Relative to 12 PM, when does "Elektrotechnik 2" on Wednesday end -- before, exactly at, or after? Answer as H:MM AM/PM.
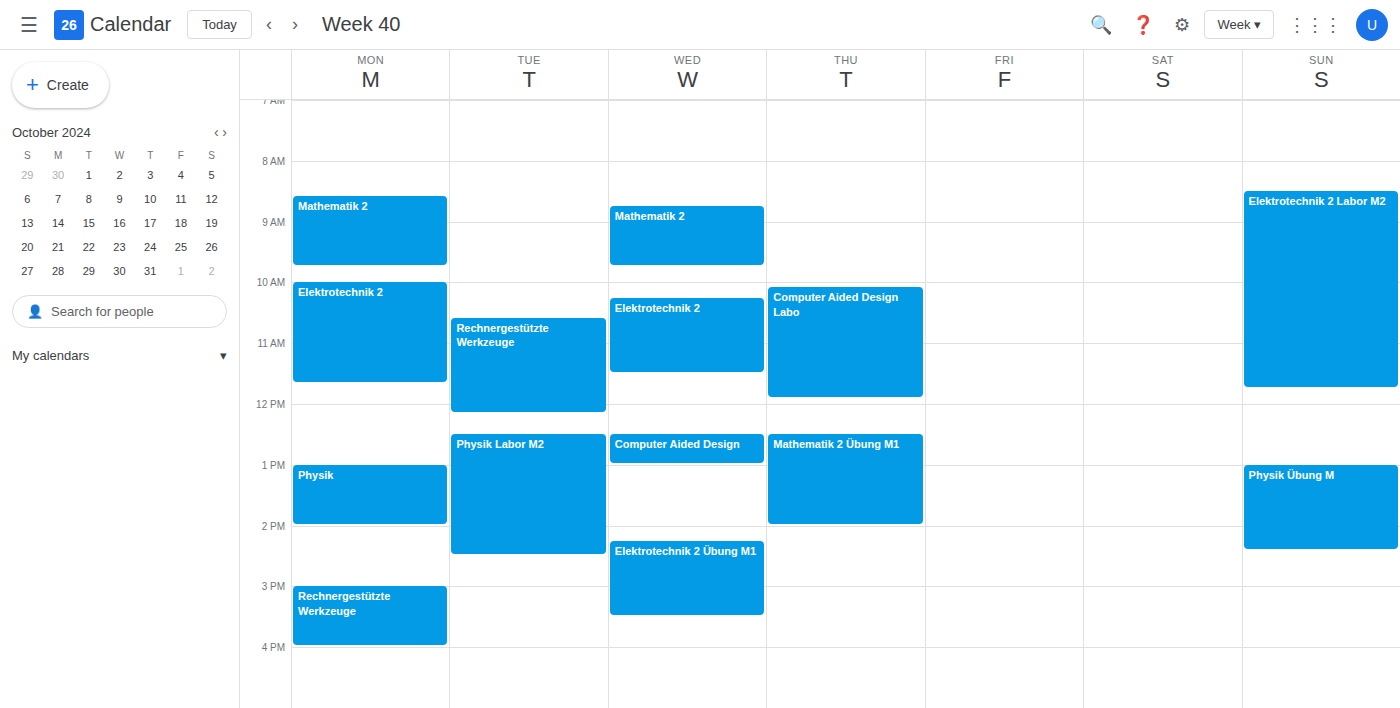
11:30 AM -- before 12 PM, 30 minutes above the 12 PM line.